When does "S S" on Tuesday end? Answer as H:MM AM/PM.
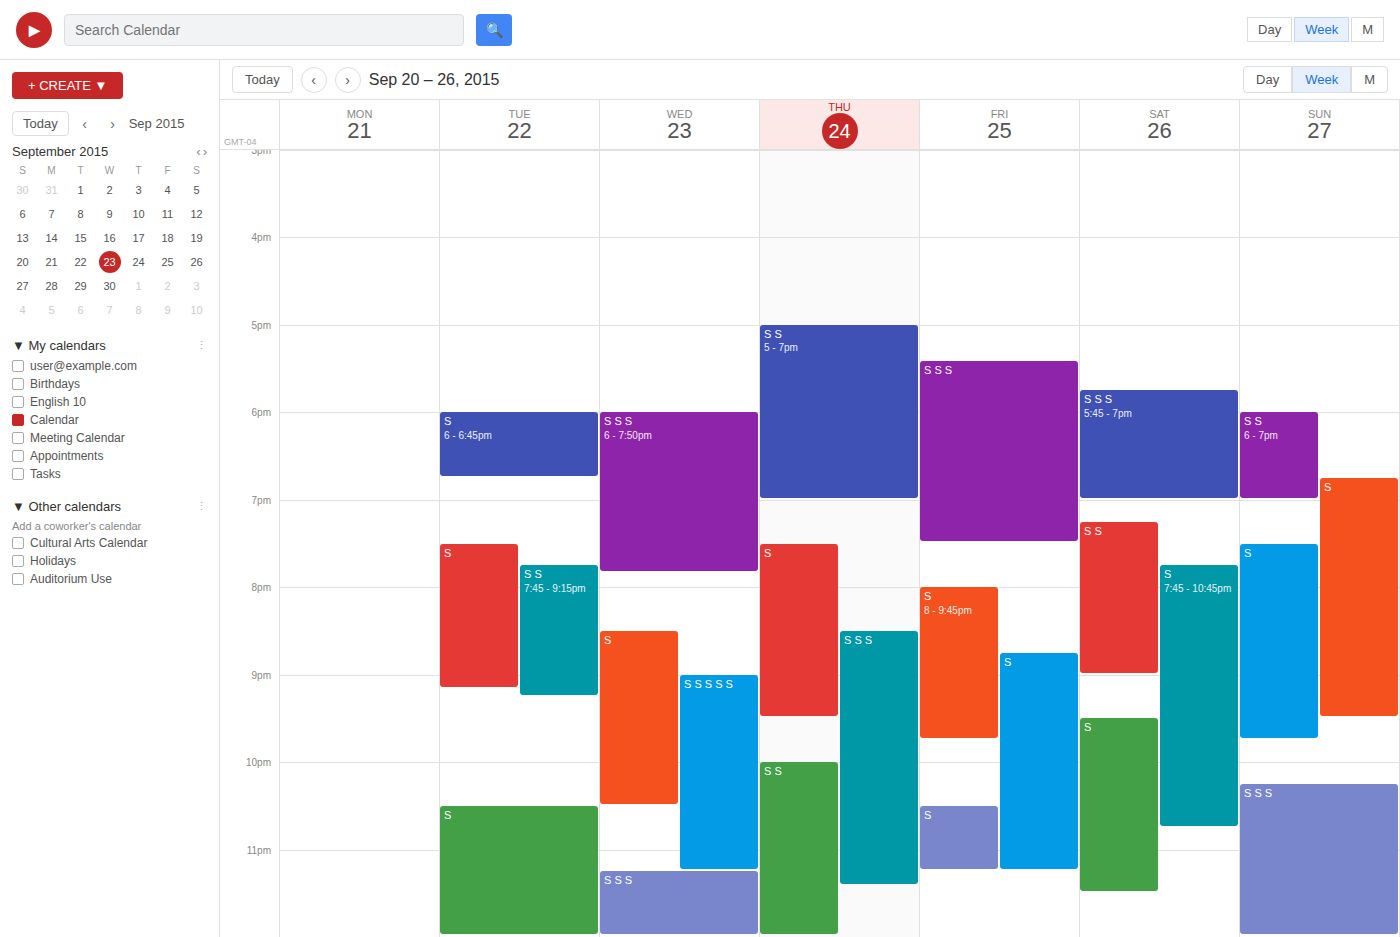
9:15 PM